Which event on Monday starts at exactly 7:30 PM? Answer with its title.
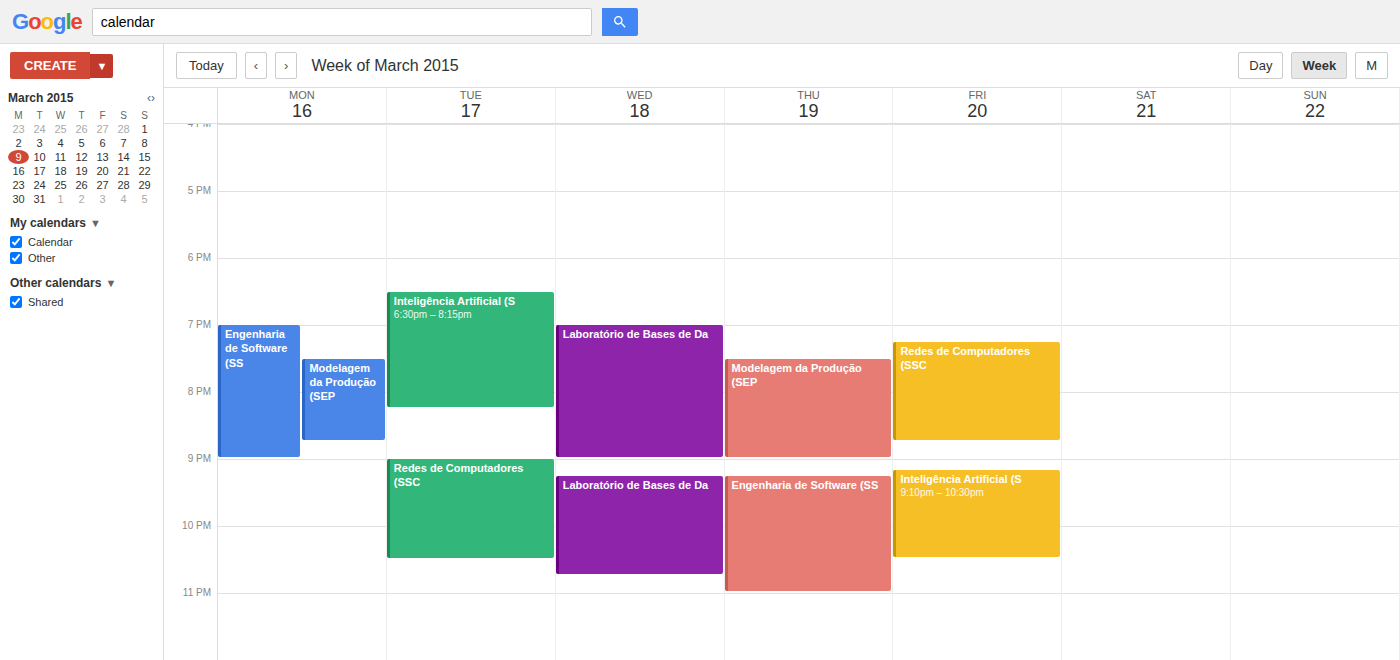
"Modelagem da Produção (SEP"